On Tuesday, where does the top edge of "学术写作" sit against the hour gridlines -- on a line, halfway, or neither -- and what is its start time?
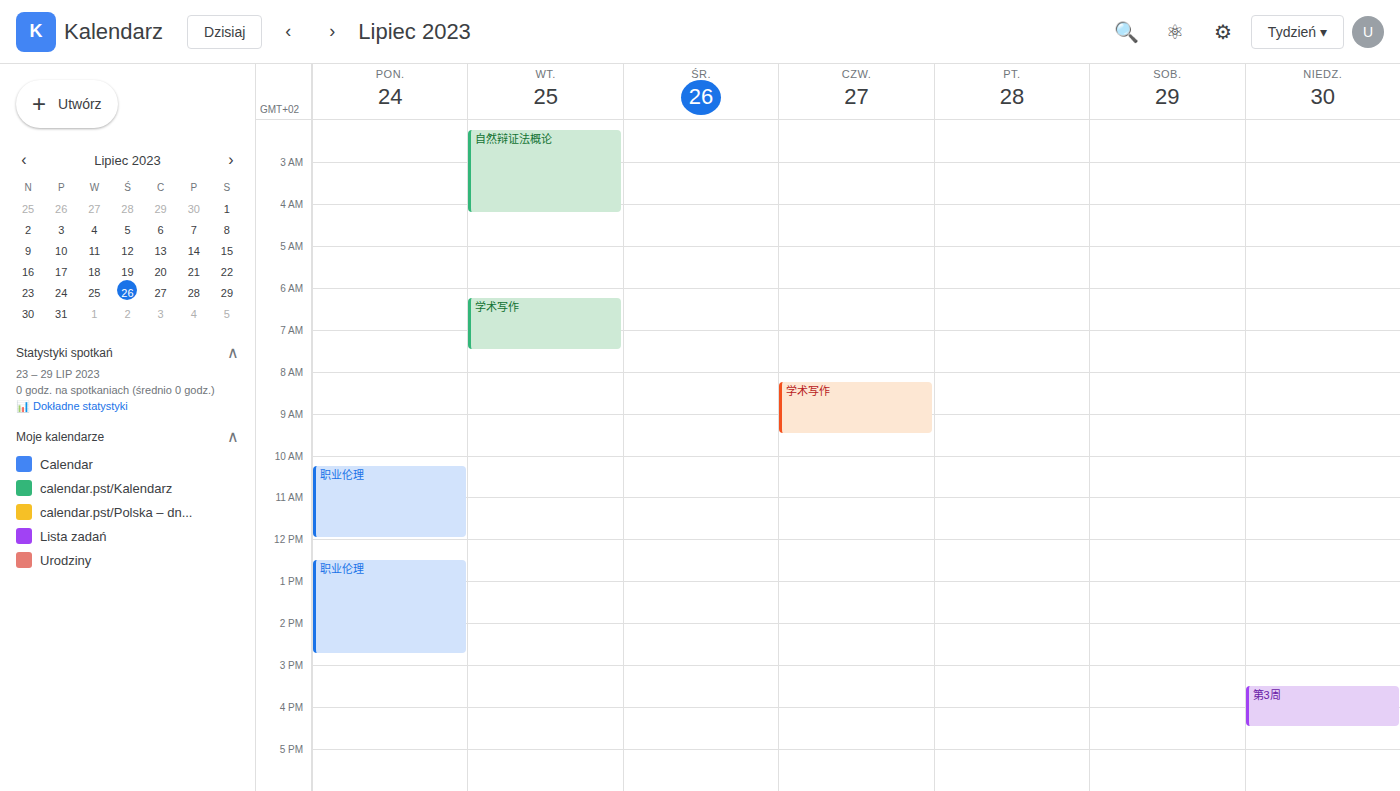
6:15 AM -- neither: a quarter of the way from the 6 AM line to the 7 AM line.